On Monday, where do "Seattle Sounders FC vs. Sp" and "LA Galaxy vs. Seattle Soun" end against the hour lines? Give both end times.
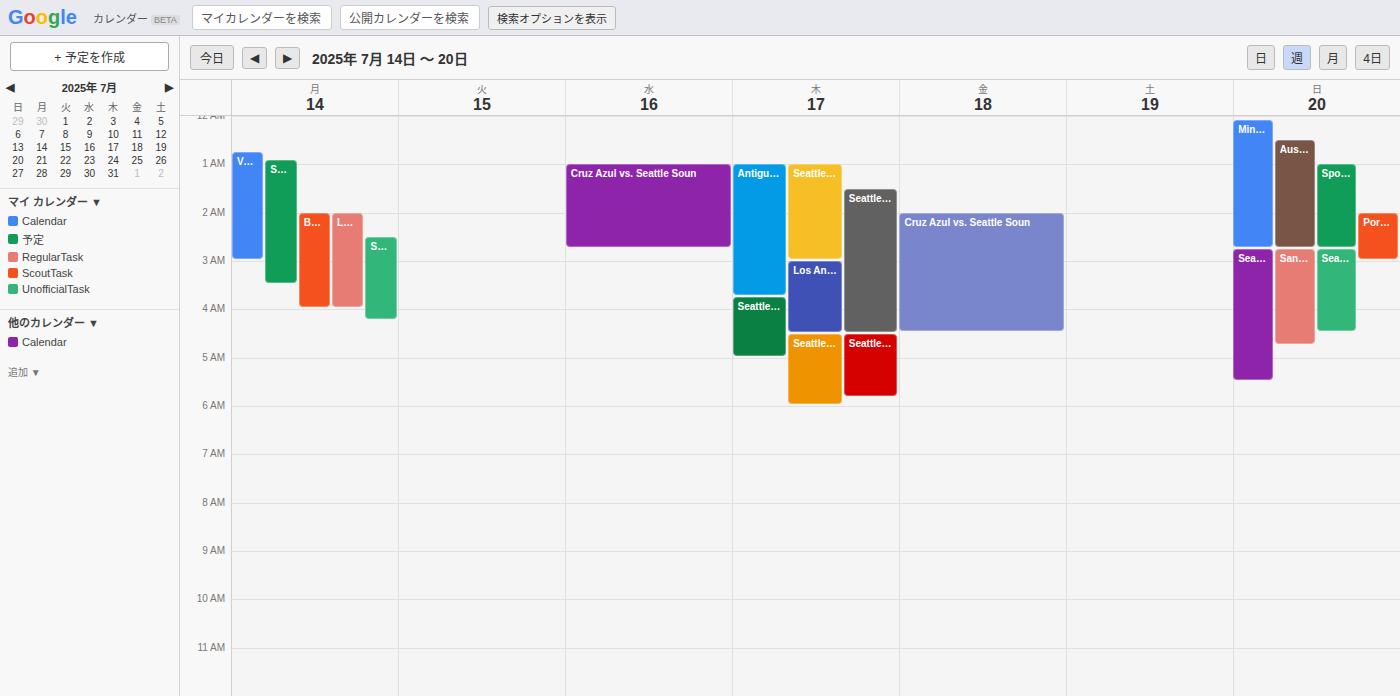
"Seattle Sounders FC vs. Sp": 3:30 AM, halfway between the 3 AM and 4 AM lines. "LA Galaxy vs. Seattle Soun": 4:00 AM, exactly on the 4 AM line.